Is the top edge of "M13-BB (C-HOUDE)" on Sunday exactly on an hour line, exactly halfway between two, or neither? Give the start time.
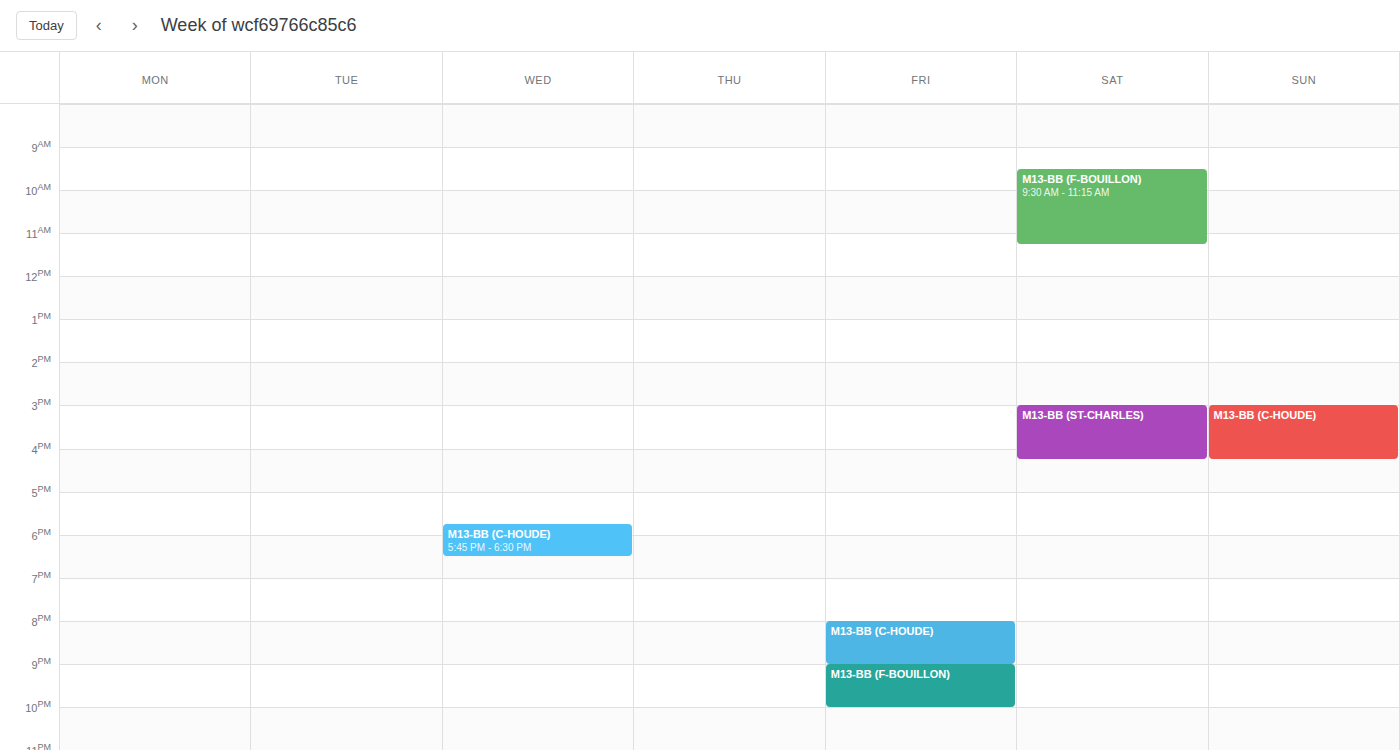
3:00 PM -- exactly on the 3 PM line.